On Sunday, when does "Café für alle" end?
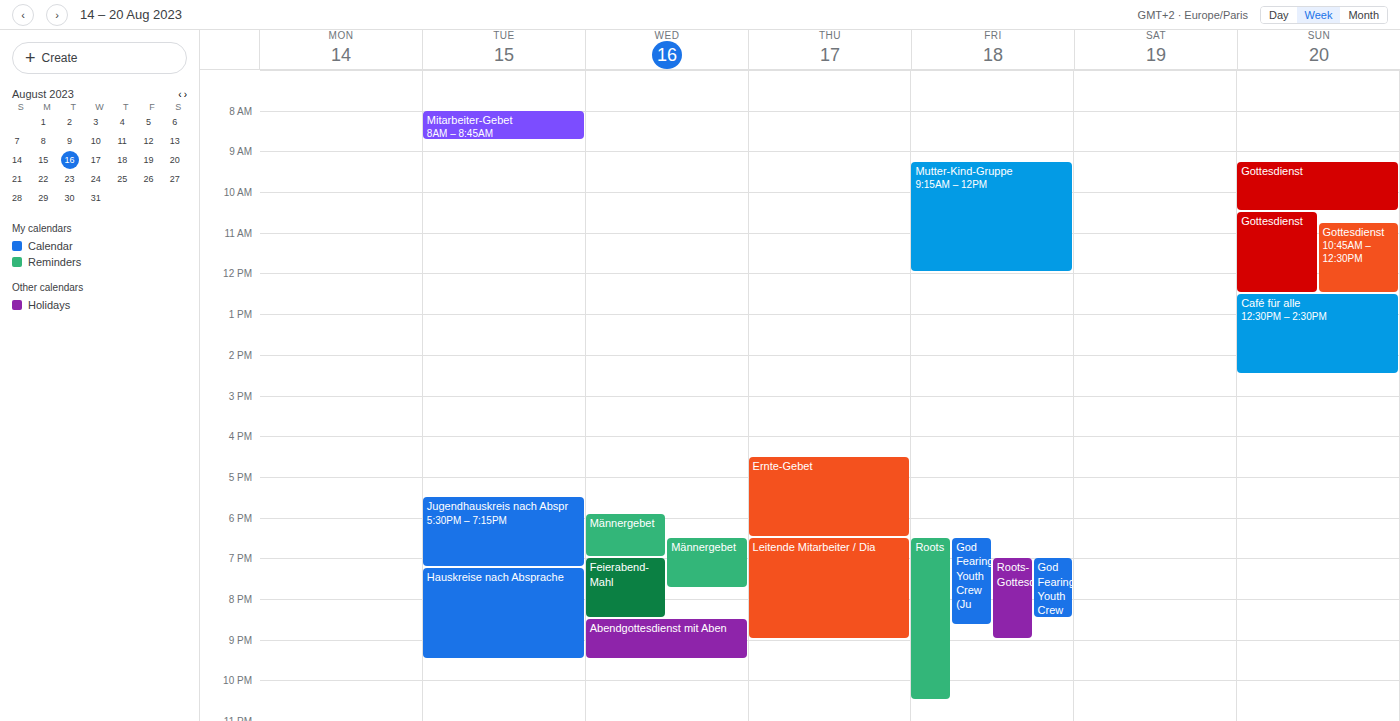
14:30